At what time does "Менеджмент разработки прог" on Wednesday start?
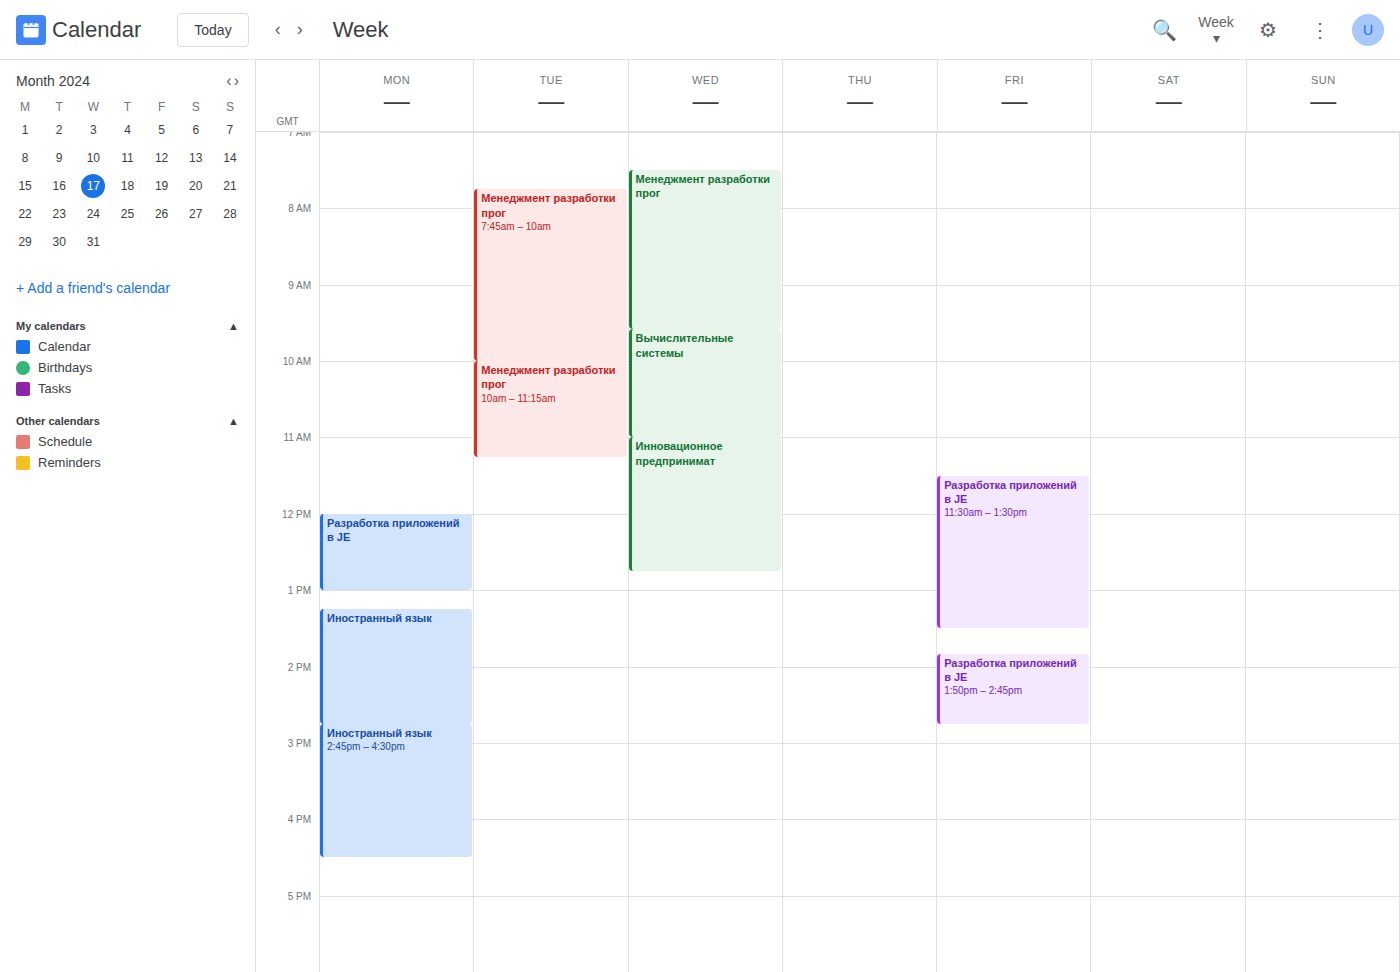
7:30 AM